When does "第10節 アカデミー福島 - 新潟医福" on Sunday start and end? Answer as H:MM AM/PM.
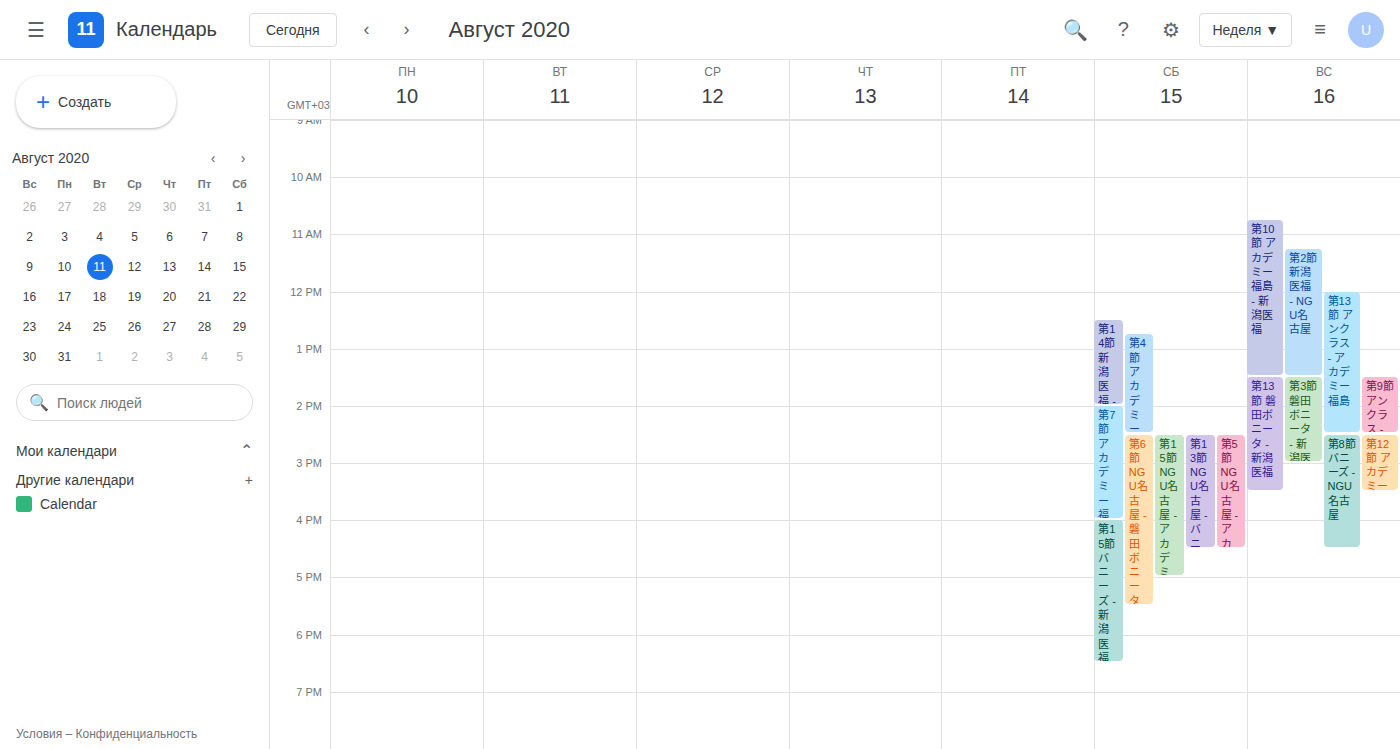
10:45 AM to 1:30 PM